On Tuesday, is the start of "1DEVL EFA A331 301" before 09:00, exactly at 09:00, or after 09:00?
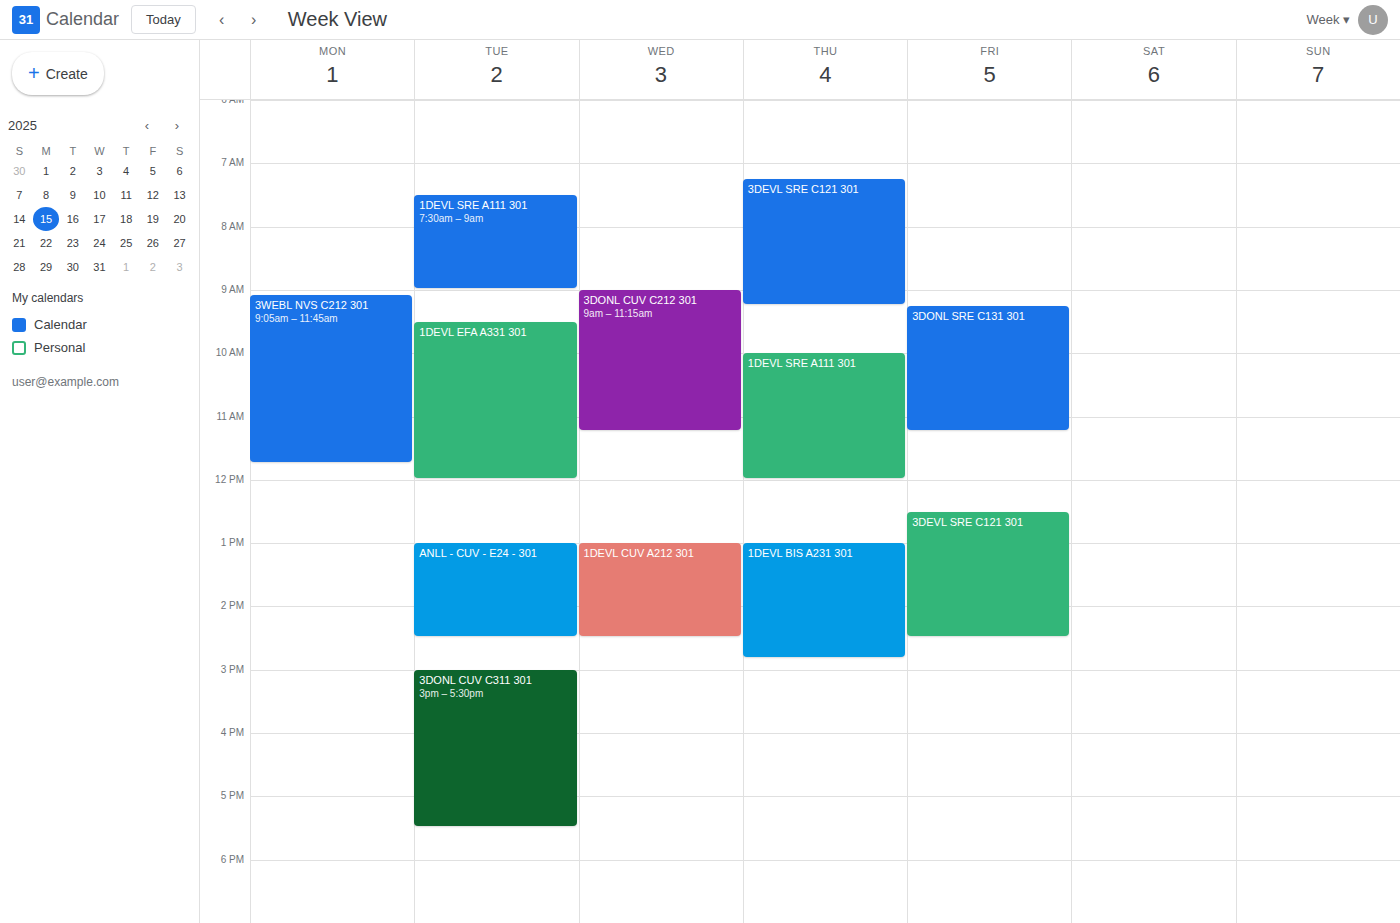
09:30 -- after 09:00, 30 minutes below the 09:00 line.